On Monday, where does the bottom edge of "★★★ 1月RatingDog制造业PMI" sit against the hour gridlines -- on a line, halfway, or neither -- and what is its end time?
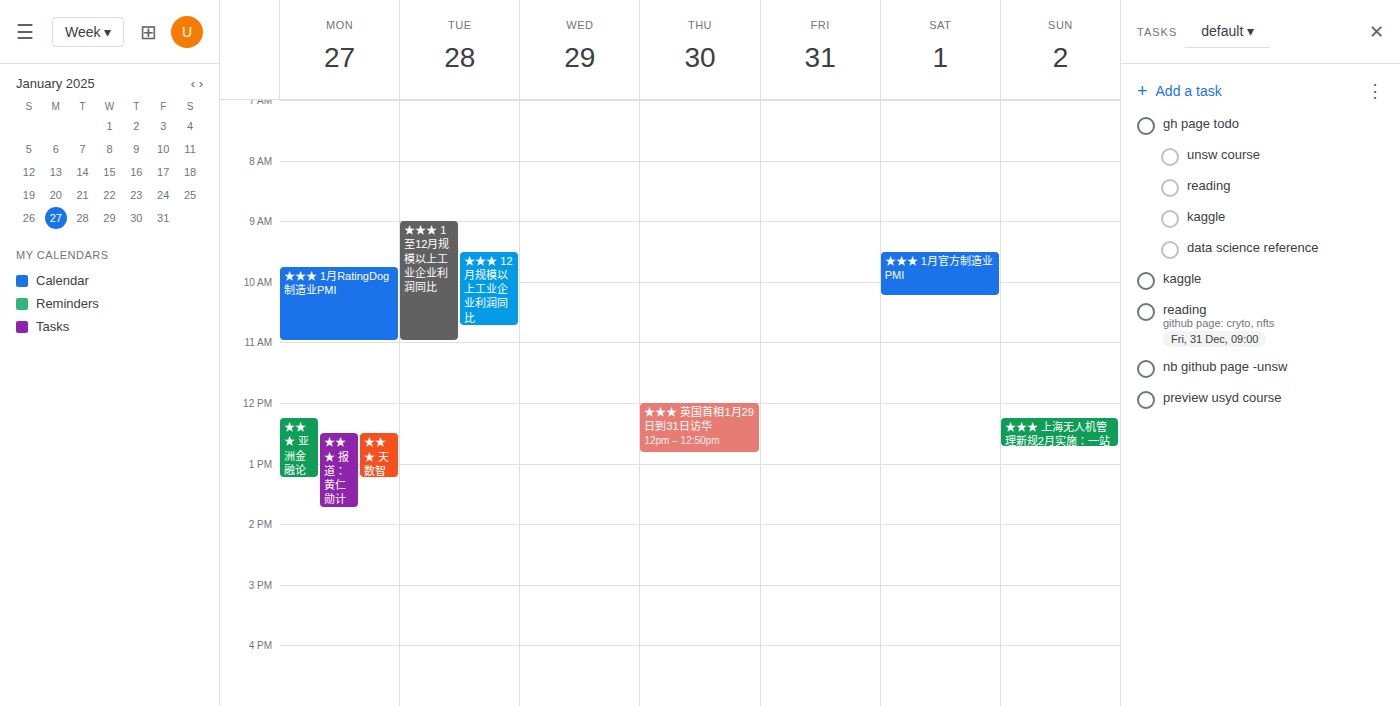
11:00 AM -- exactly on the 11 AM line.